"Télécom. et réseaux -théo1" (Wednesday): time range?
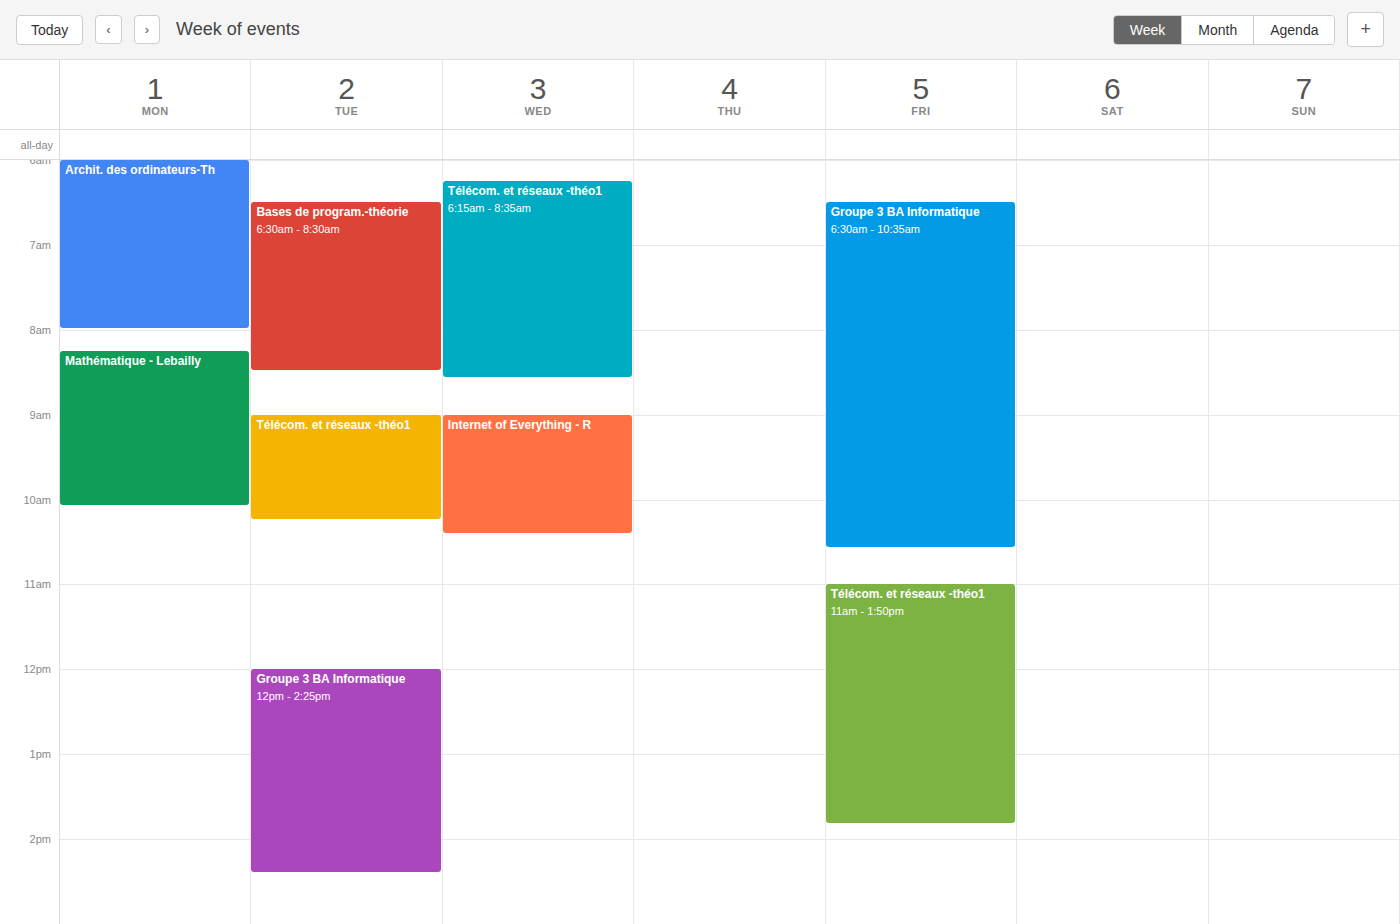
06:15 to 08:35